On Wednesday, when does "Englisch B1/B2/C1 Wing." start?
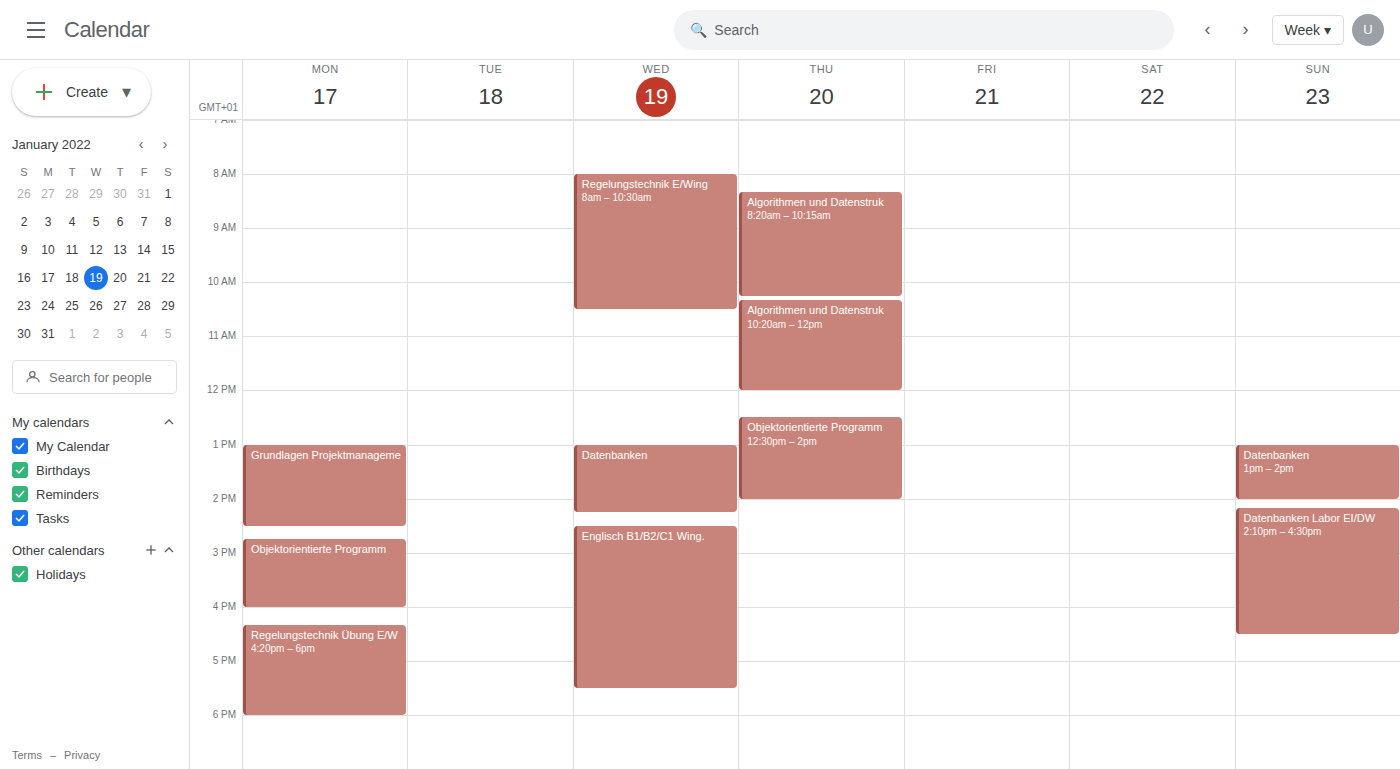
2:30 PM